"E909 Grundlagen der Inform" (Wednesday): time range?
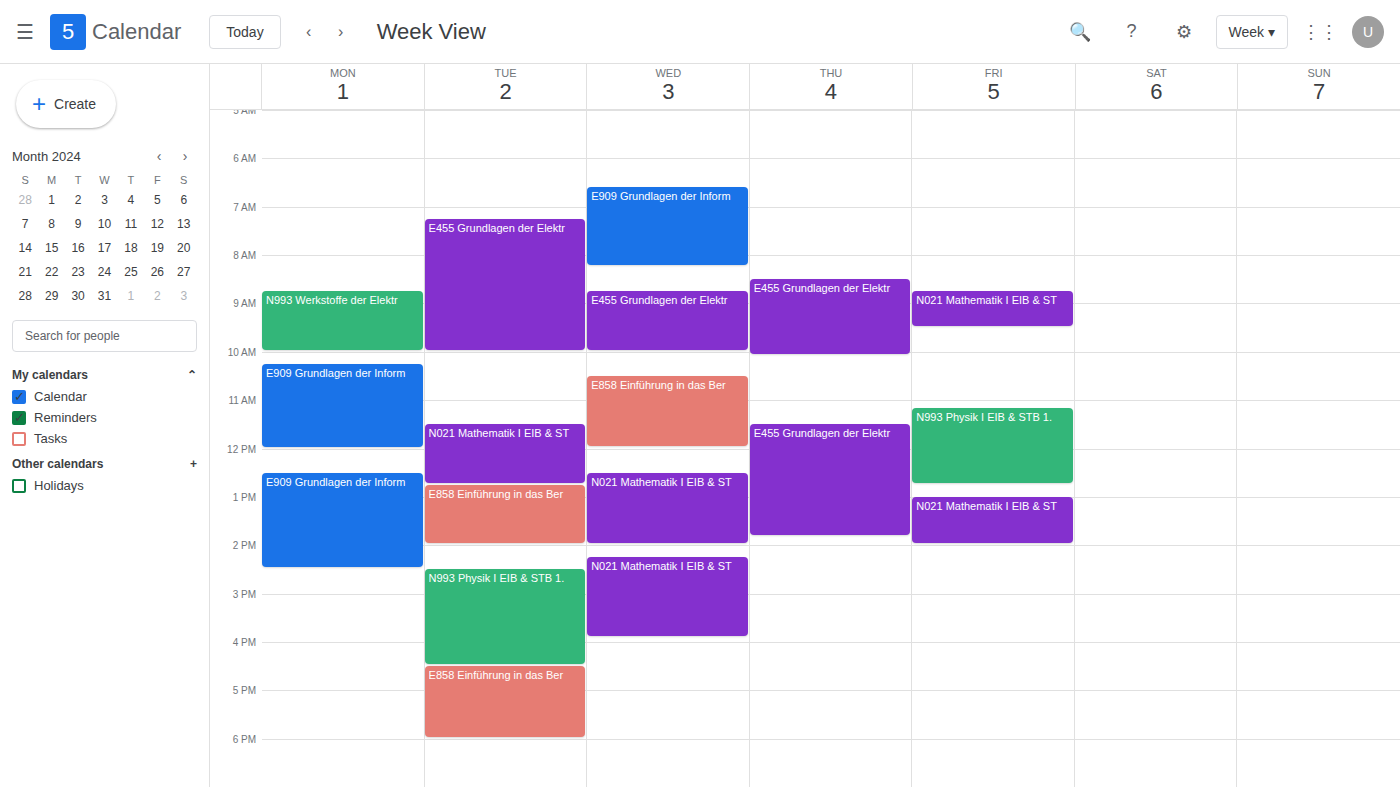
06:35 to 08:15